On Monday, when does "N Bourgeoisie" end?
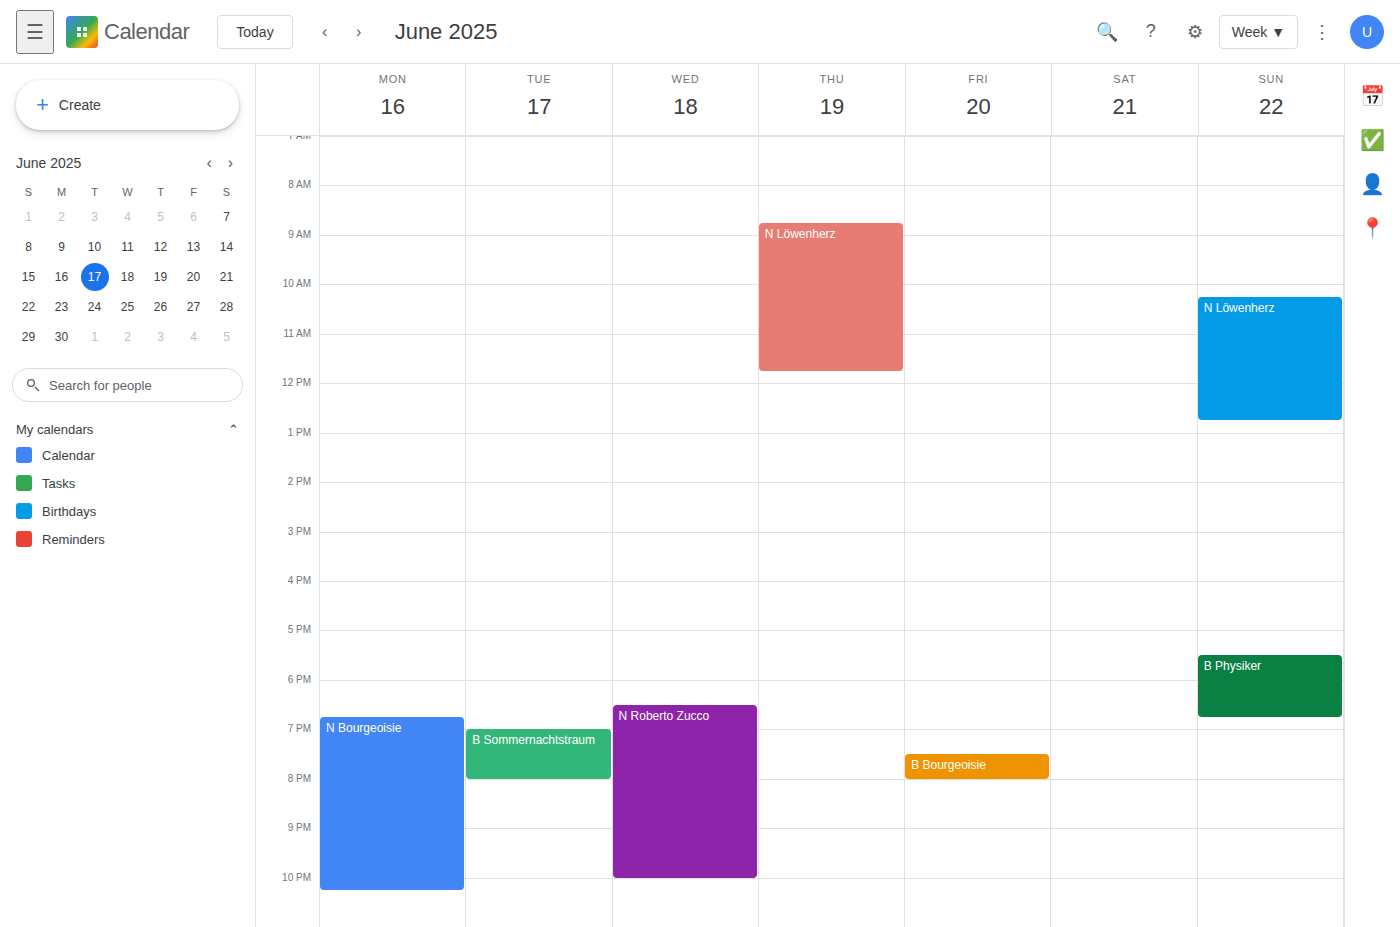
10:15 PM